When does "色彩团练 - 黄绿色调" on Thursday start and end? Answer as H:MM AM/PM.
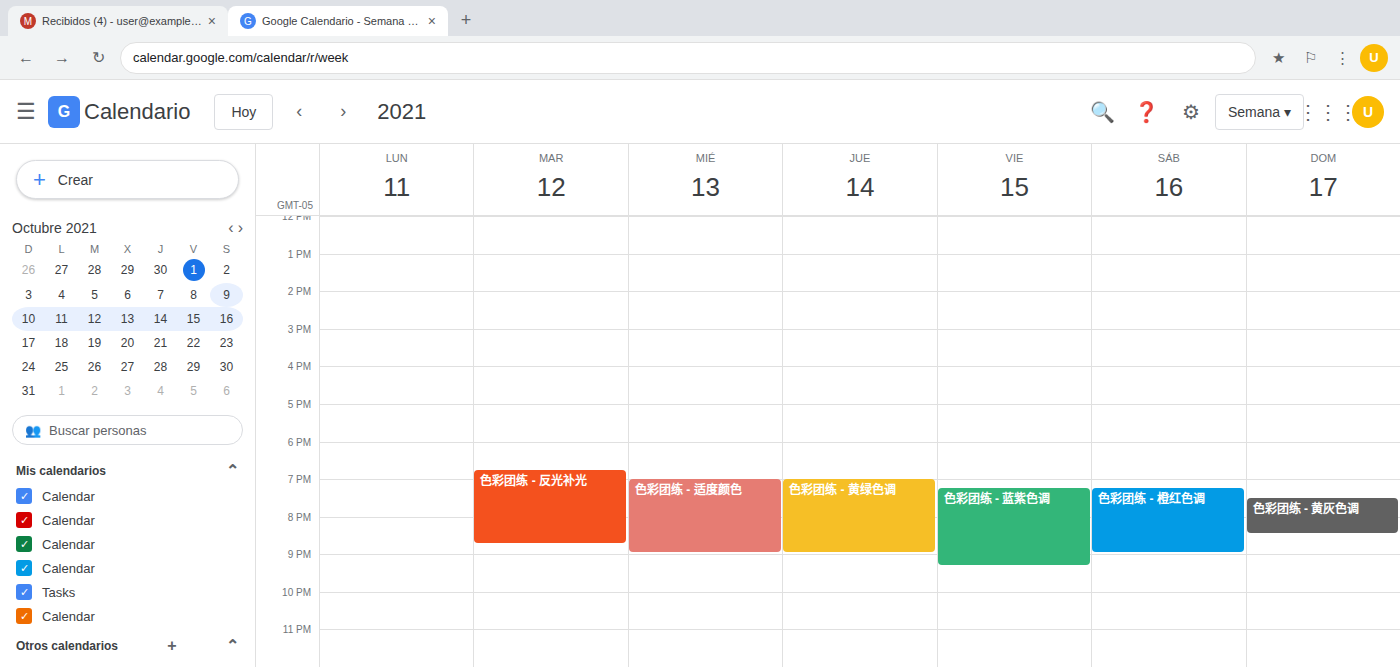
7:00 PM to 9:00 PM